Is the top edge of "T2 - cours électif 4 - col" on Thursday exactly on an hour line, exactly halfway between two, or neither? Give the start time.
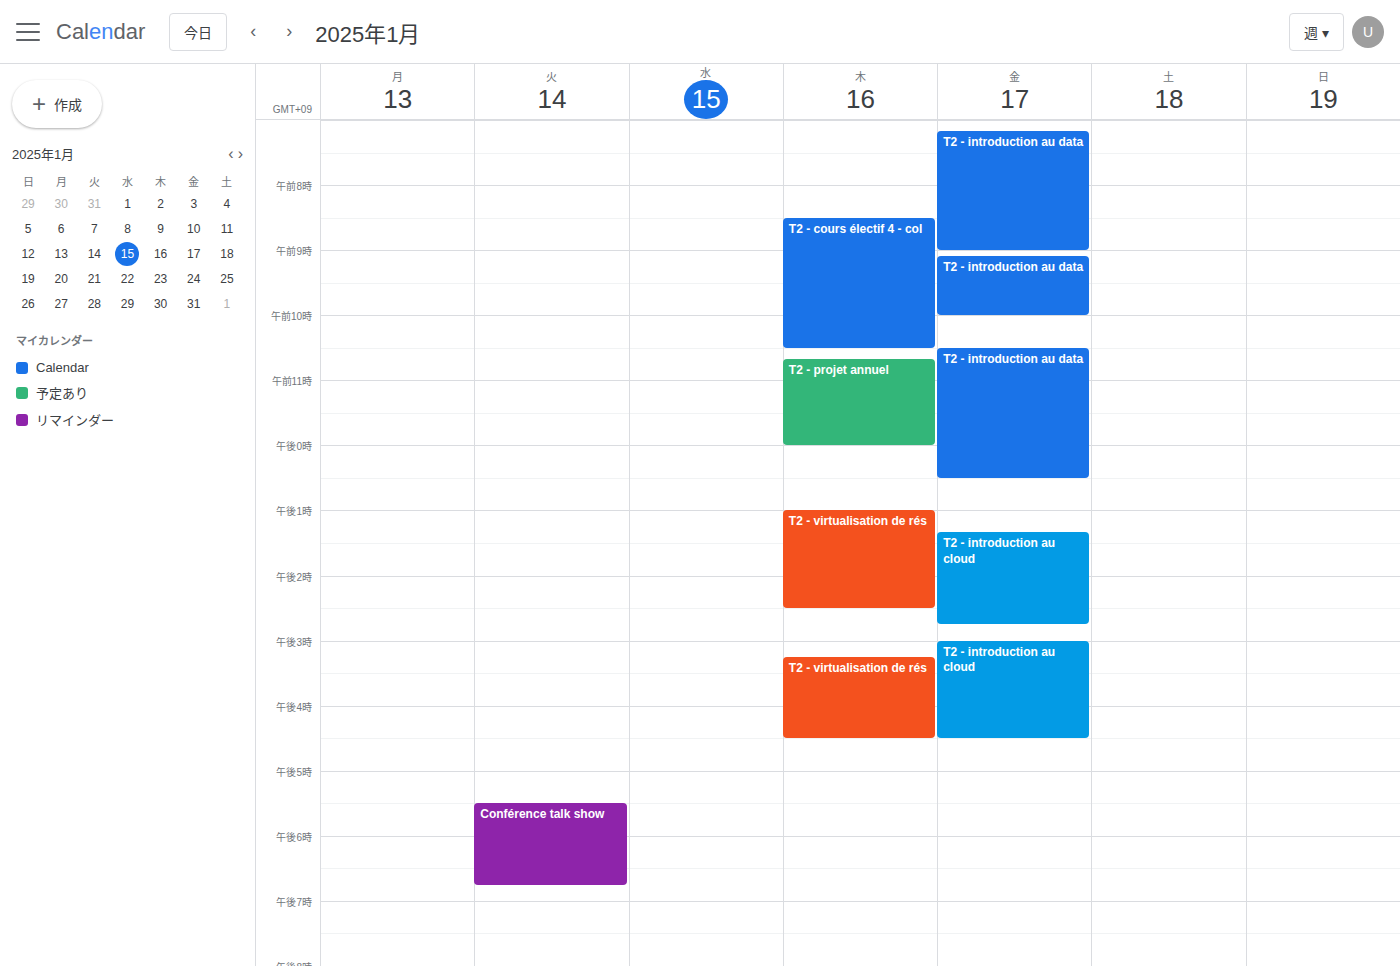
08:30 -- halfway between the 08:00 and 09:00 lines.